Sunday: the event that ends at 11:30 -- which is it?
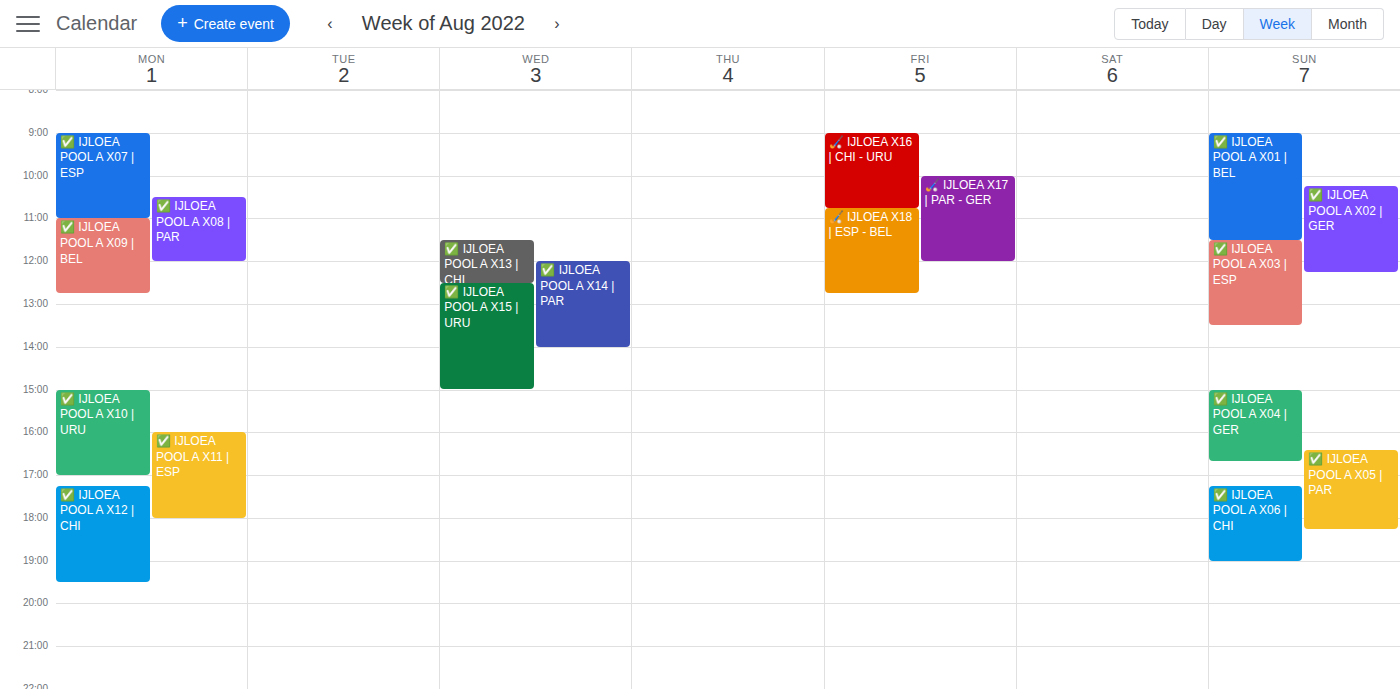
"✅ IJLOEA POOL A X01 | BEL"